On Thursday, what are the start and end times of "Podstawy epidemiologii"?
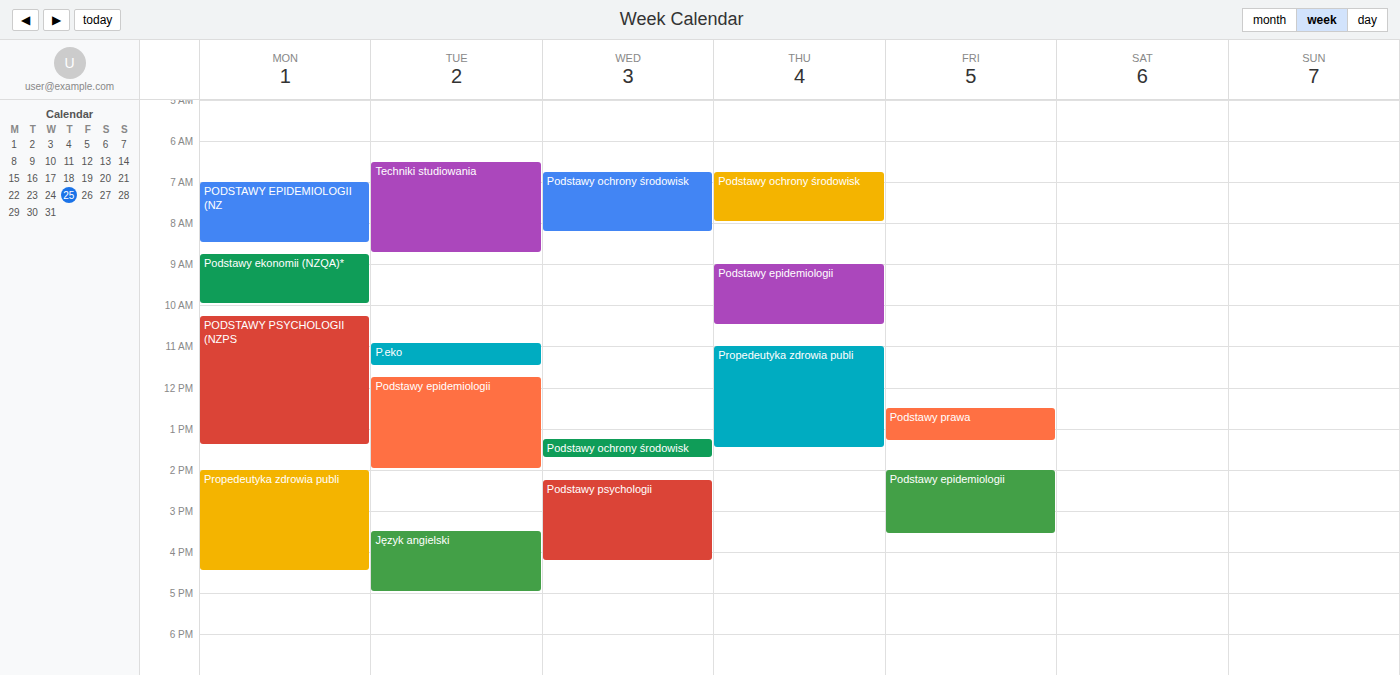
9:00 AM to 10:30 AM